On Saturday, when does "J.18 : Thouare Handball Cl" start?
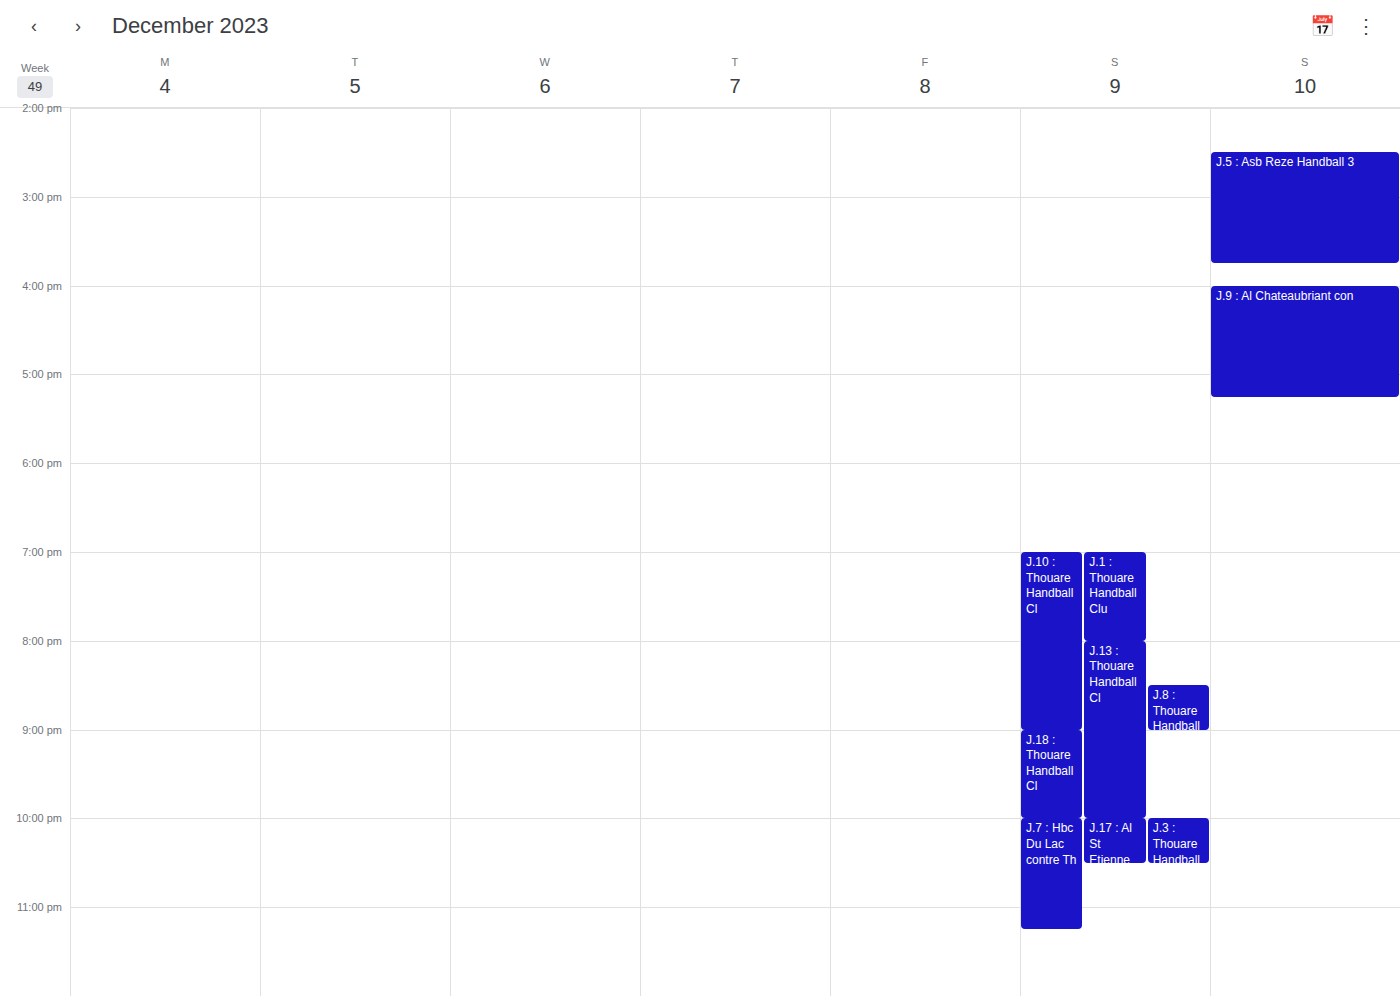
21:00